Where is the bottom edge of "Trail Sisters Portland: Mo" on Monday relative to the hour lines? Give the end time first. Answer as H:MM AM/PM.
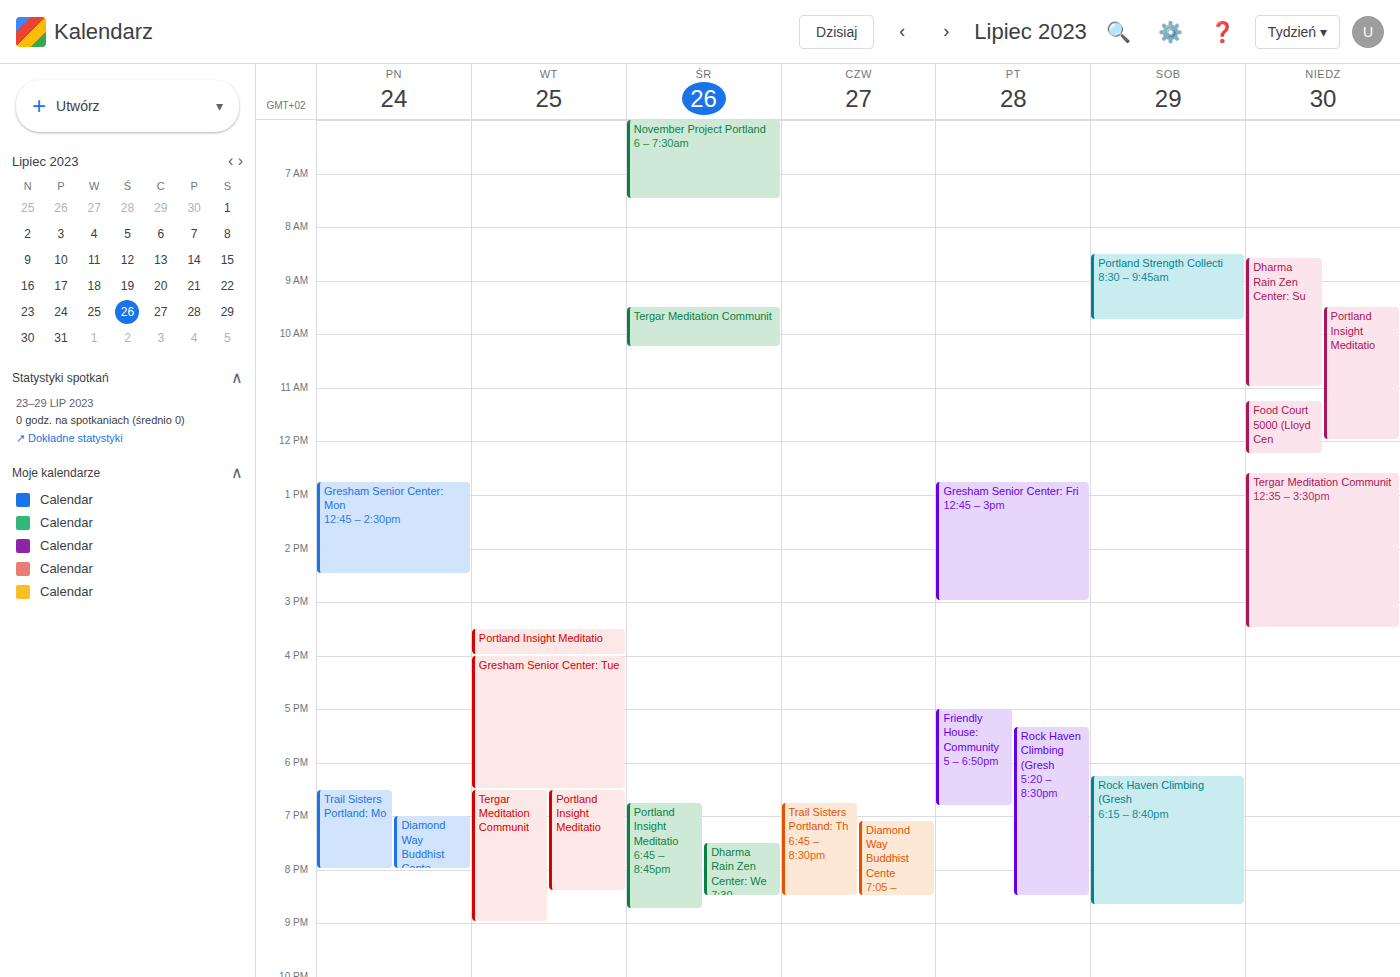
8:00 PM -- exactly on the 8 PM line.